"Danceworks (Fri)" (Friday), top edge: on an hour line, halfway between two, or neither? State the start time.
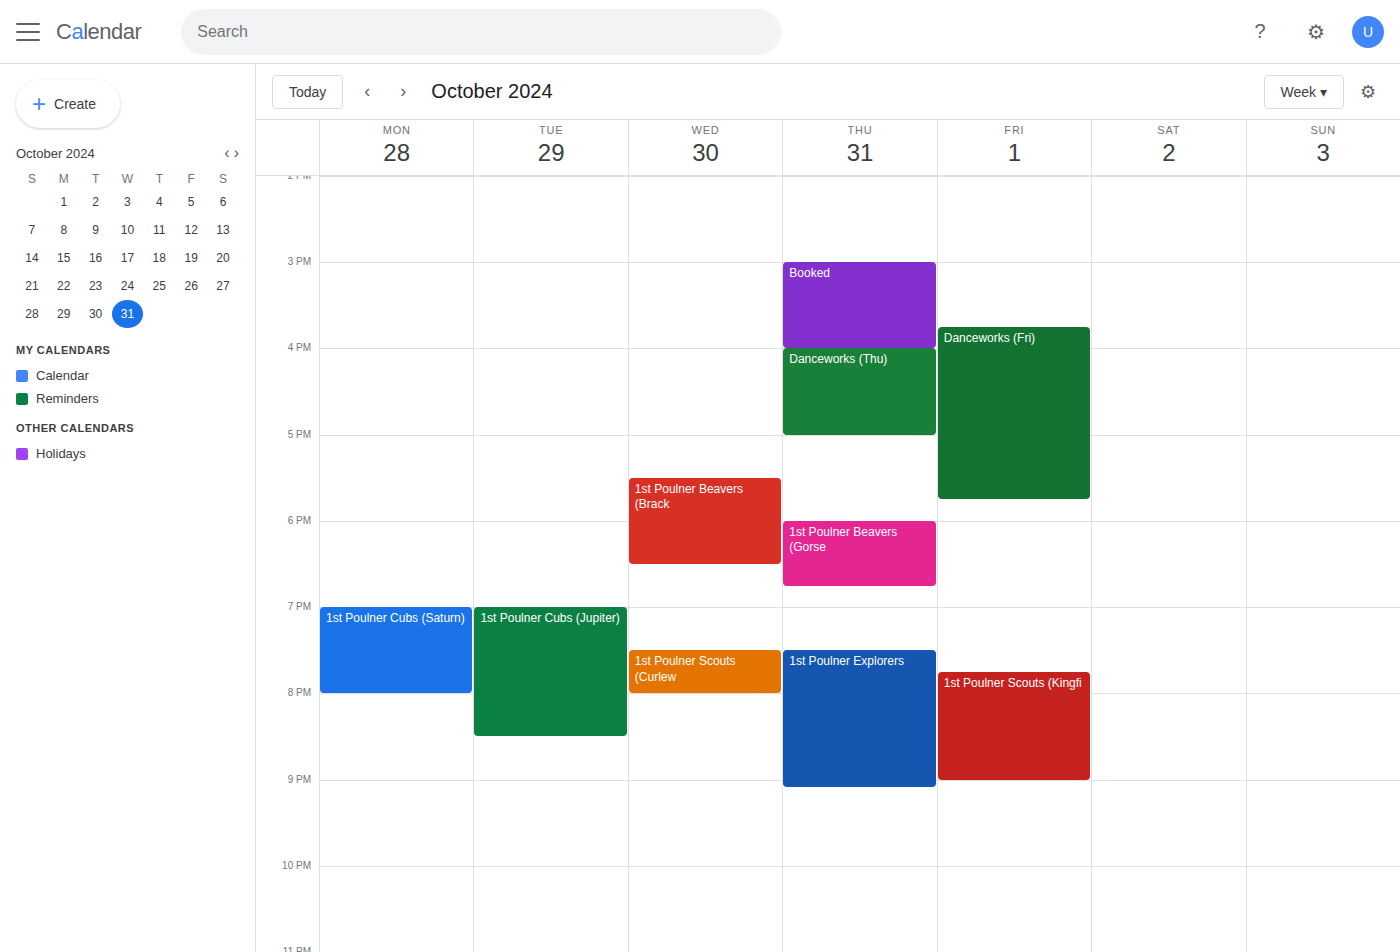
15:45 -- neither: three quarters of the way from the 15:00 line to the 16:00 line.